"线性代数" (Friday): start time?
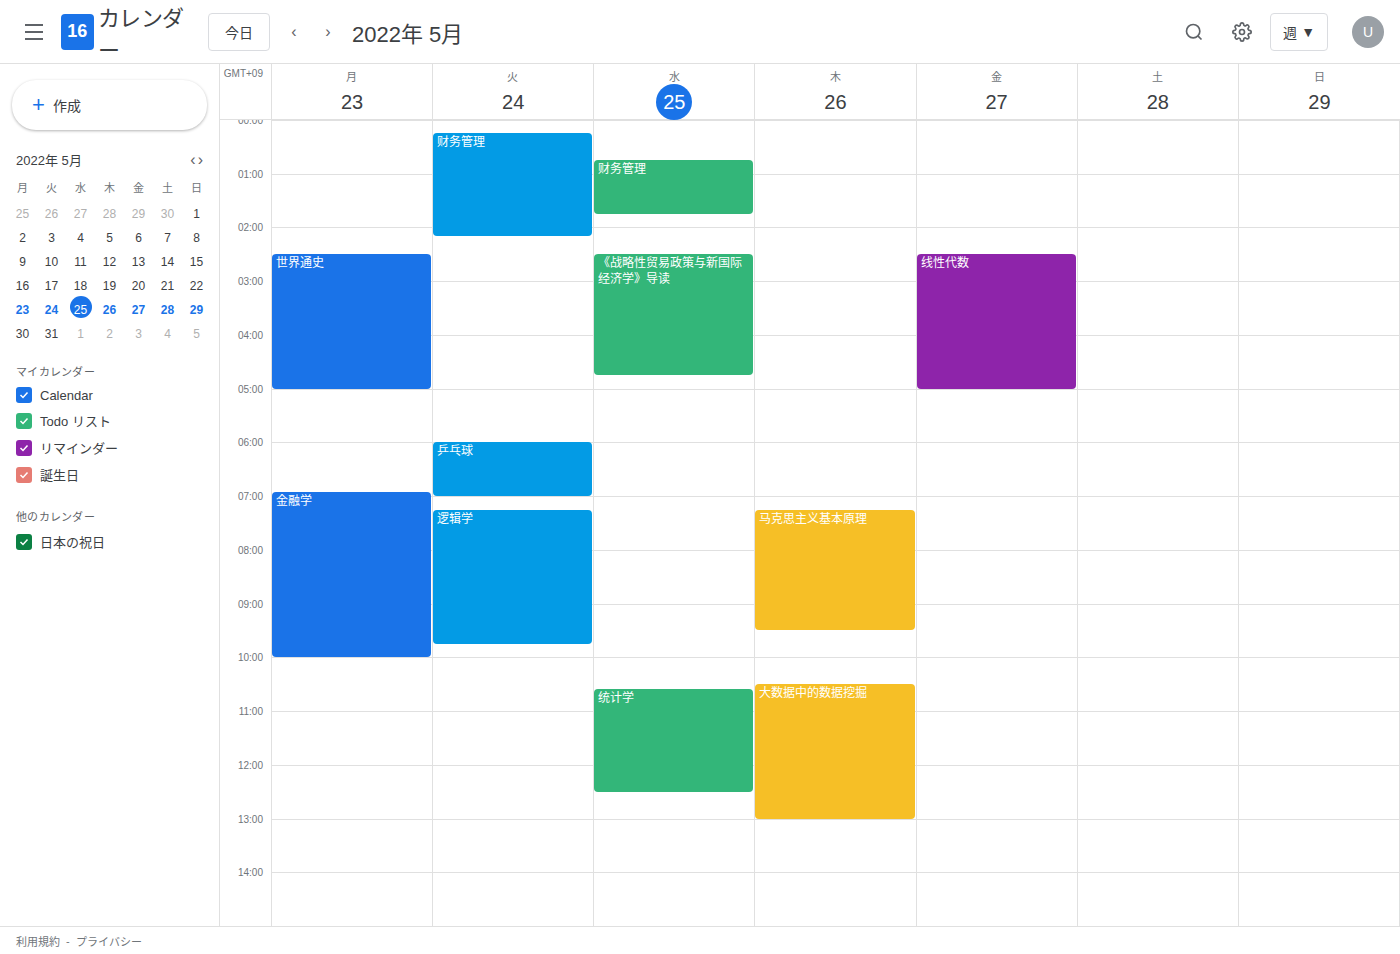
2:30 AM